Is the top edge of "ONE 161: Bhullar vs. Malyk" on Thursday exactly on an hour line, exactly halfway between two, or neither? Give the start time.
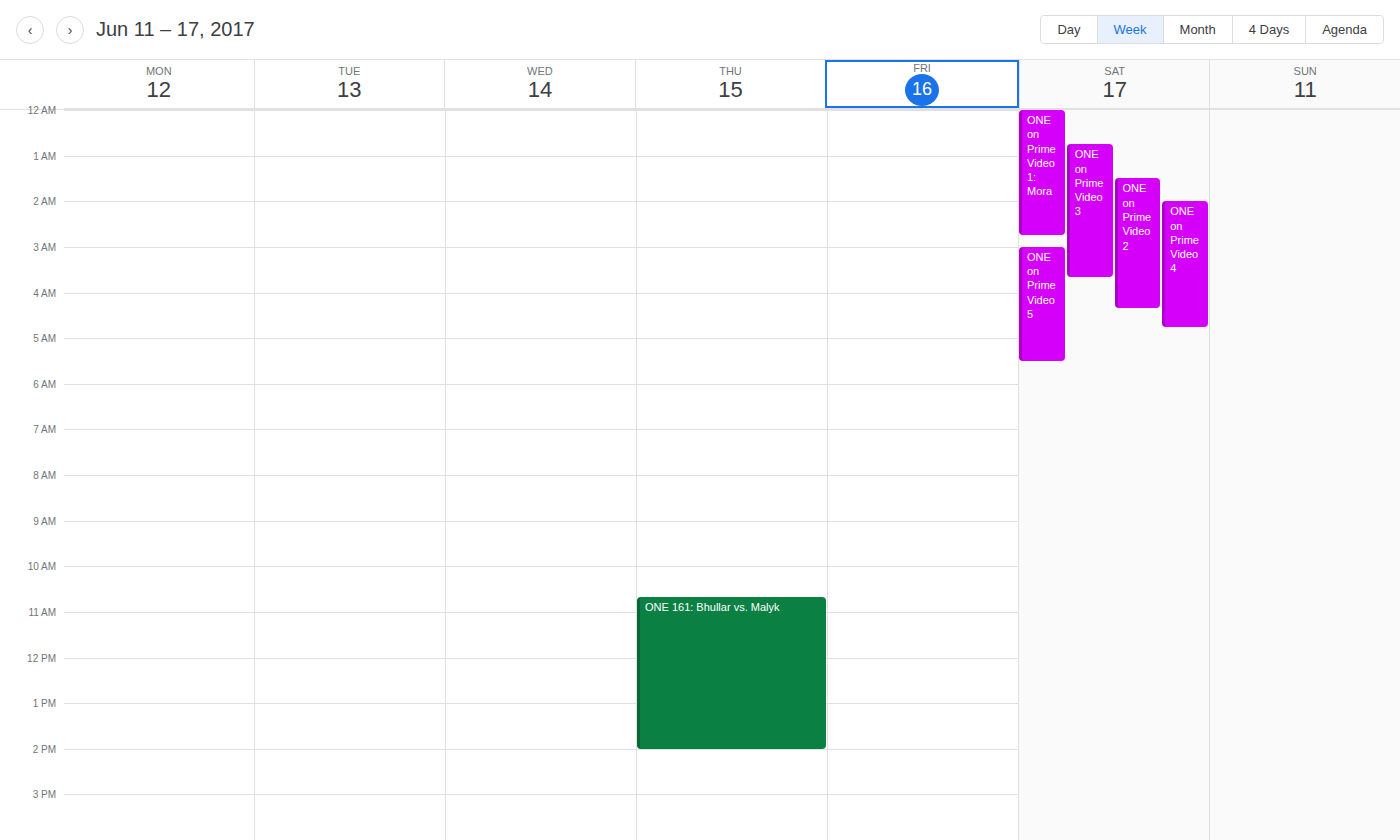
10:40 AM -- neither: 40 minutes below the 10 AM line and 20 minutes above the 11 AM line.